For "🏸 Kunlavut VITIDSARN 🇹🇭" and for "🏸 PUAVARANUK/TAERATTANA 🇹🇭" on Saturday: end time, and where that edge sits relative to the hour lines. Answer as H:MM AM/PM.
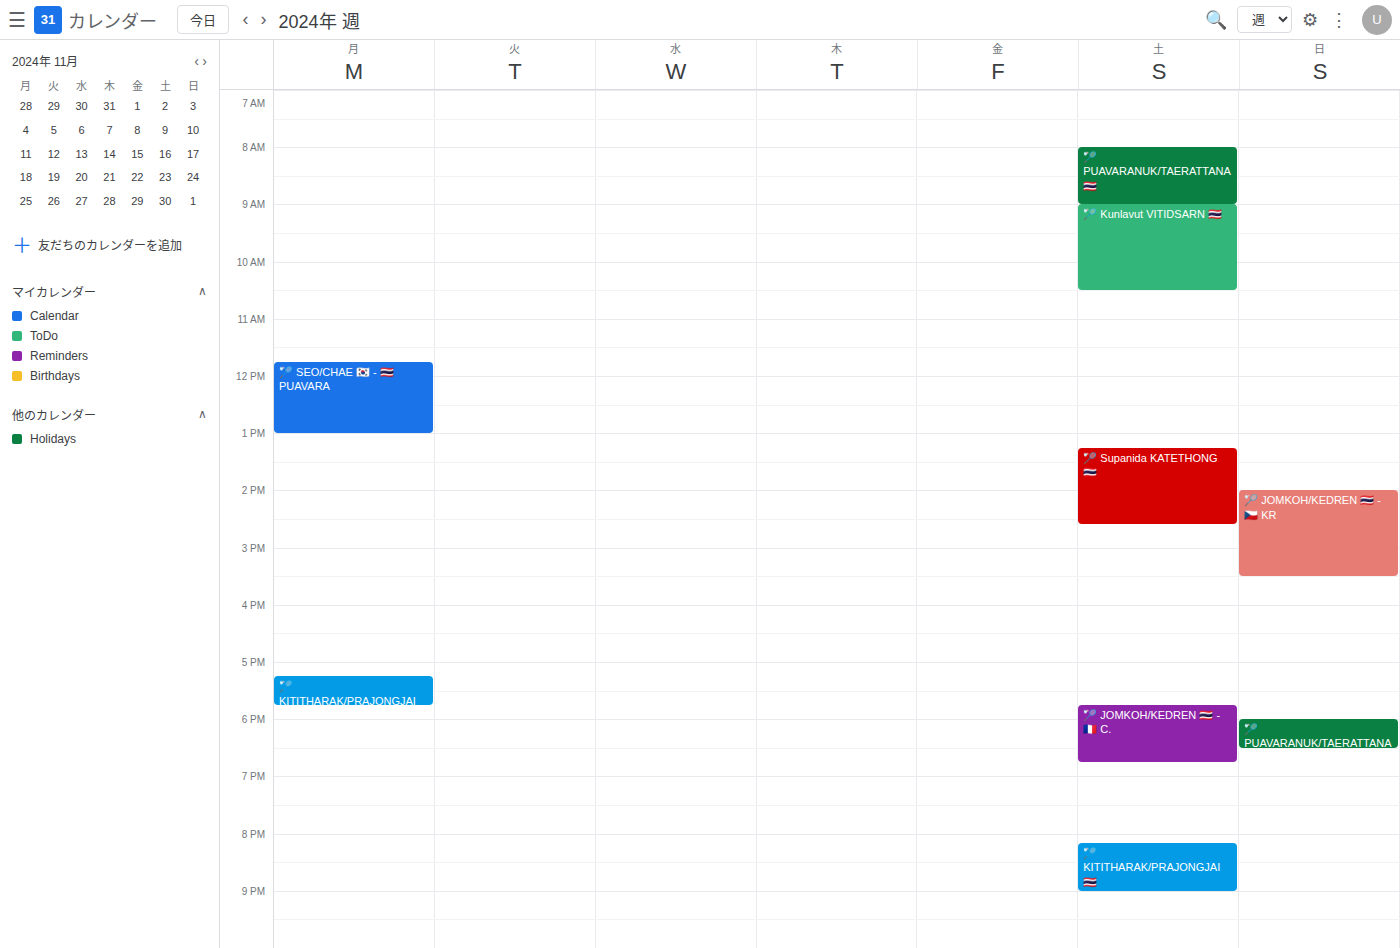
"🏸 Kunlavut VITIDSARN 🇹🇭": 10:30 AM, halfway between the 10 AM and 11 AM lines. "🏸 PUAVARANUK/TAERATTANA 🇹🇭": 9:00 AM, exactly on the 9 AM line.